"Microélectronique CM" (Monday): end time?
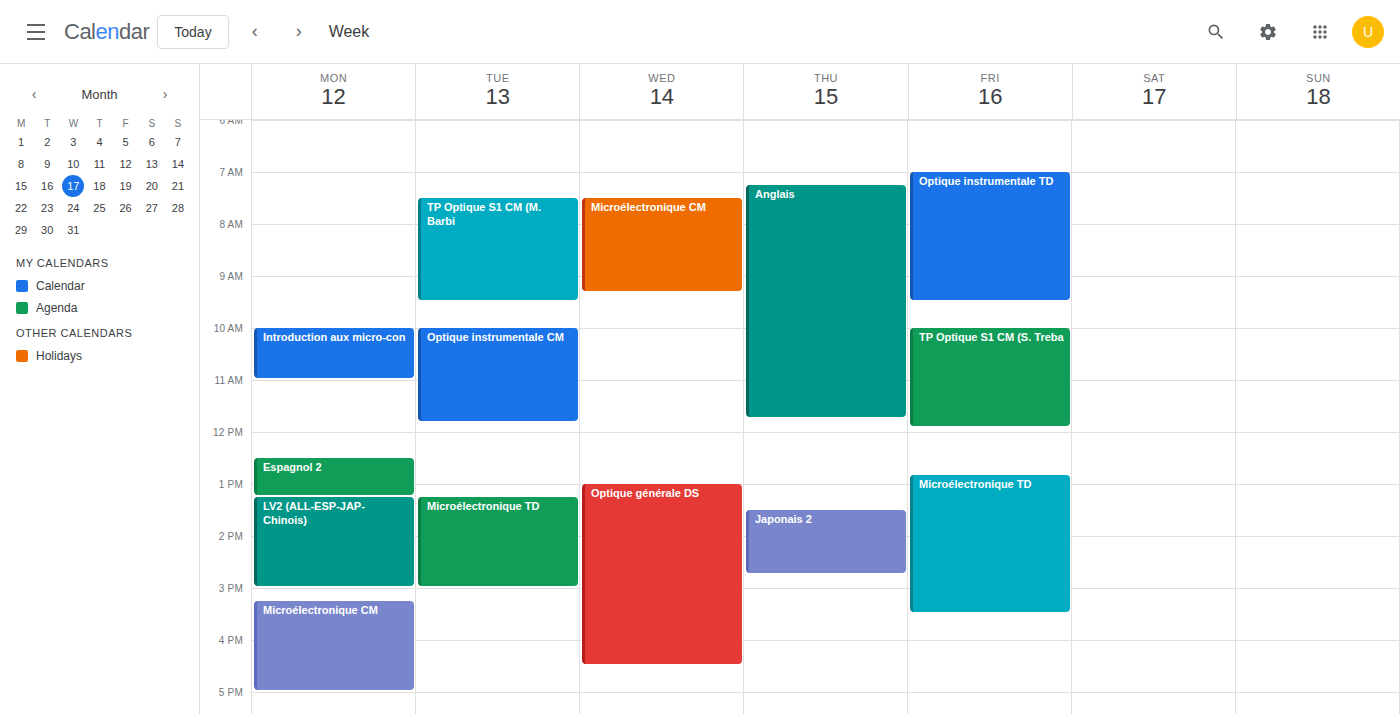
5:00 PM